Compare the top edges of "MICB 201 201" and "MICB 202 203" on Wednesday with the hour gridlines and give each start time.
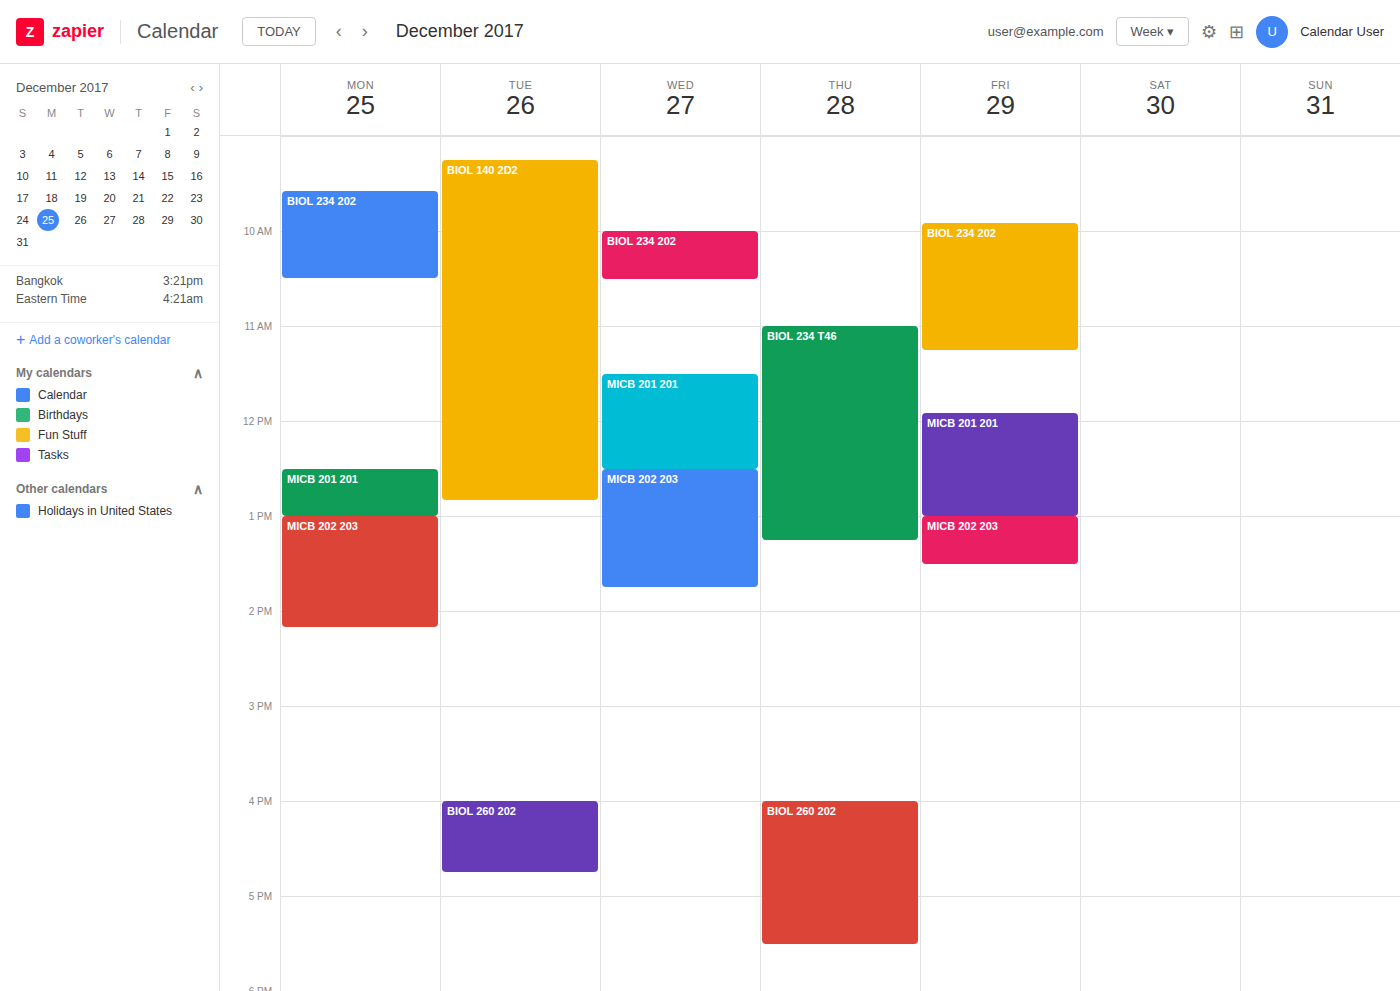
"MICB 201 201": 11:30, halfway between the 11:00 and 12:00 lines. "MICB 202 203": 12:30, halfway between the 12:00 and 13:00 lines.